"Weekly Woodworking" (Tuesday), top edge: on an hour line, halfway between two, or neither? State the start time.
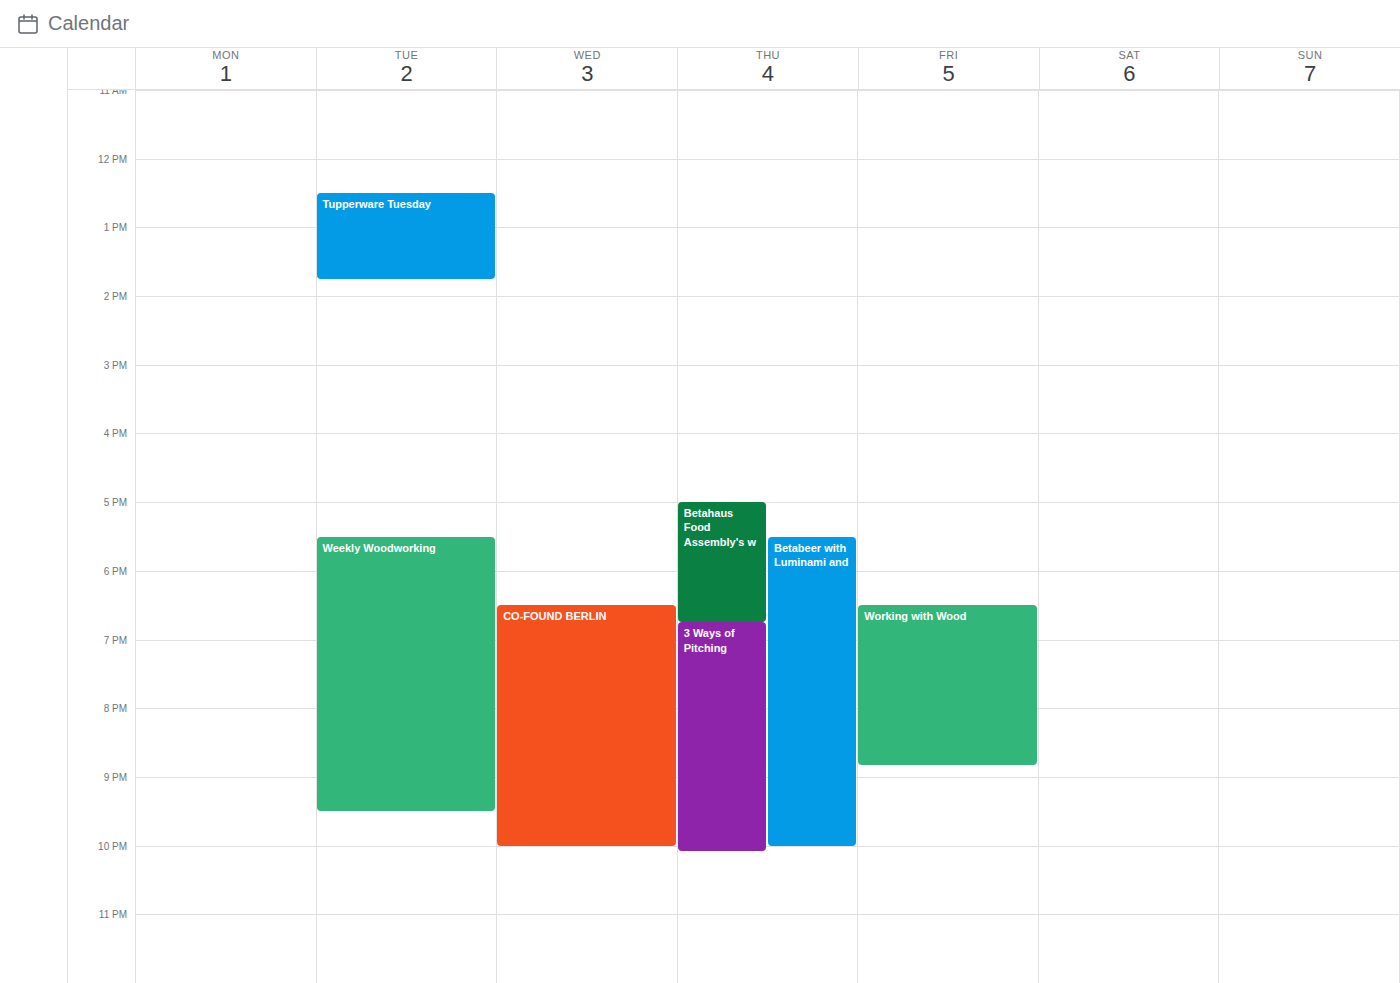
5:30 PM -- halfway between the 5 PM and 6 PM lines.